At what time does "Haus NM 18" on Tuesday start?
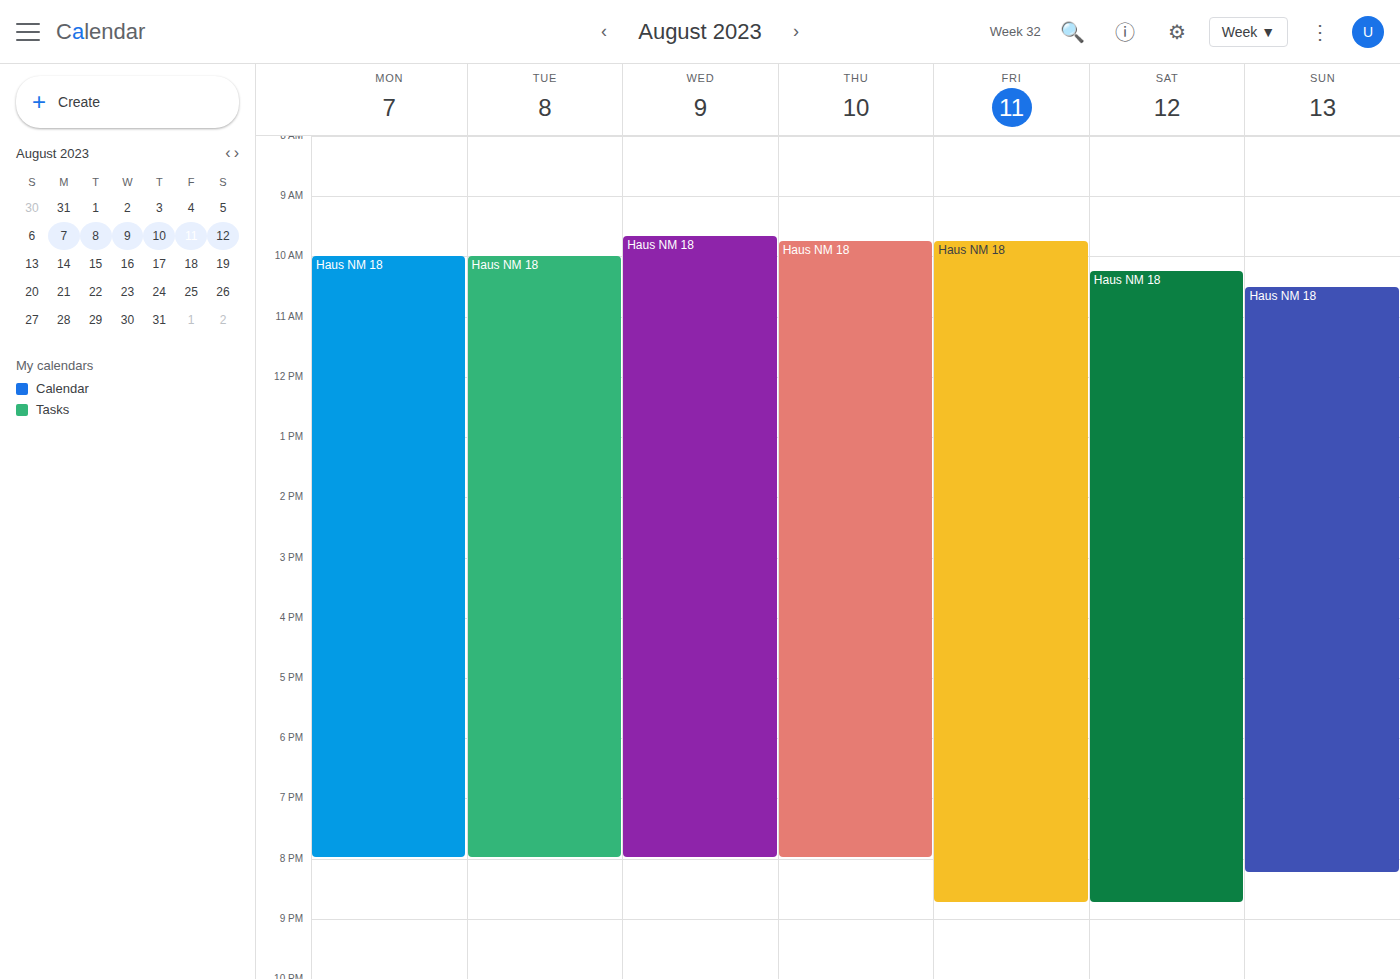
10:00